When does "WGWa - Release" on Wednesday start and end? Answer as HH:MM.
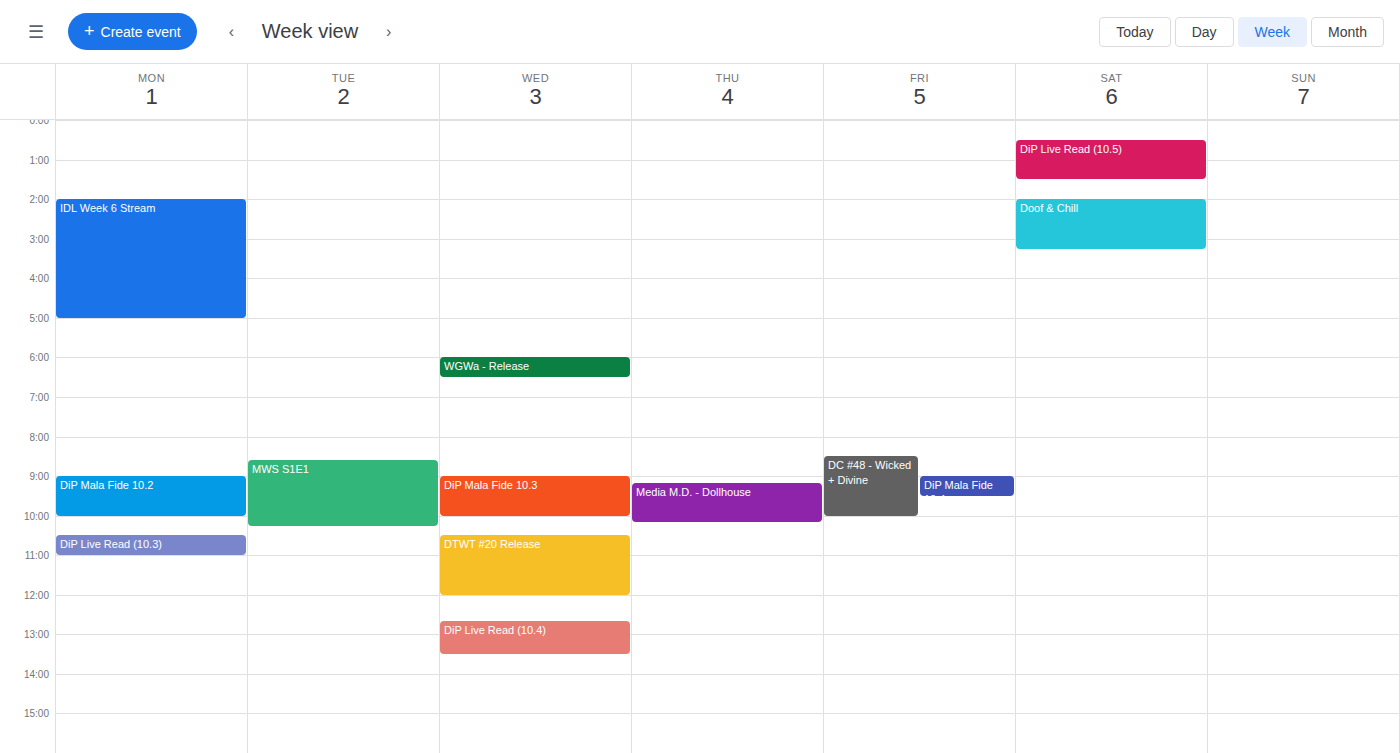
06:00 to 06:30